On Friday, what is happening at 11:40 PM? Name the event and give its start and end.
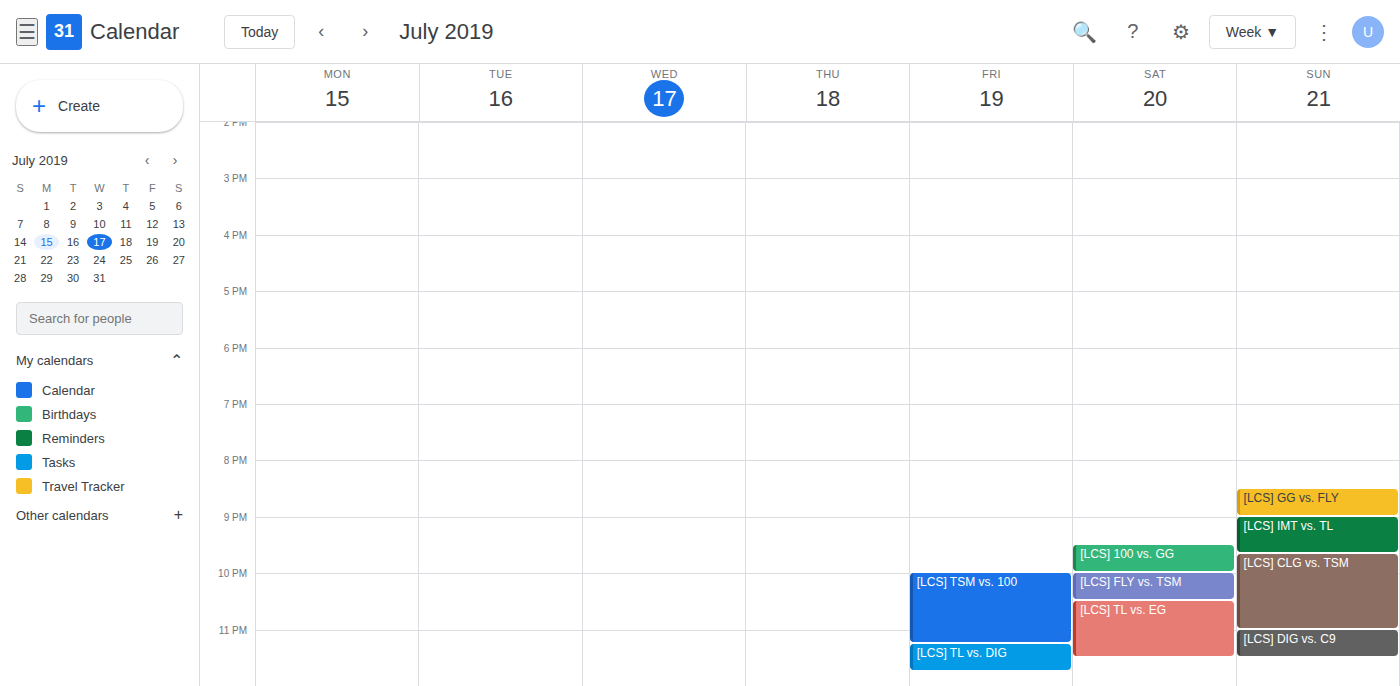
"[LCS] TL vs. DIG", 11:15 PM to 11:45 PM